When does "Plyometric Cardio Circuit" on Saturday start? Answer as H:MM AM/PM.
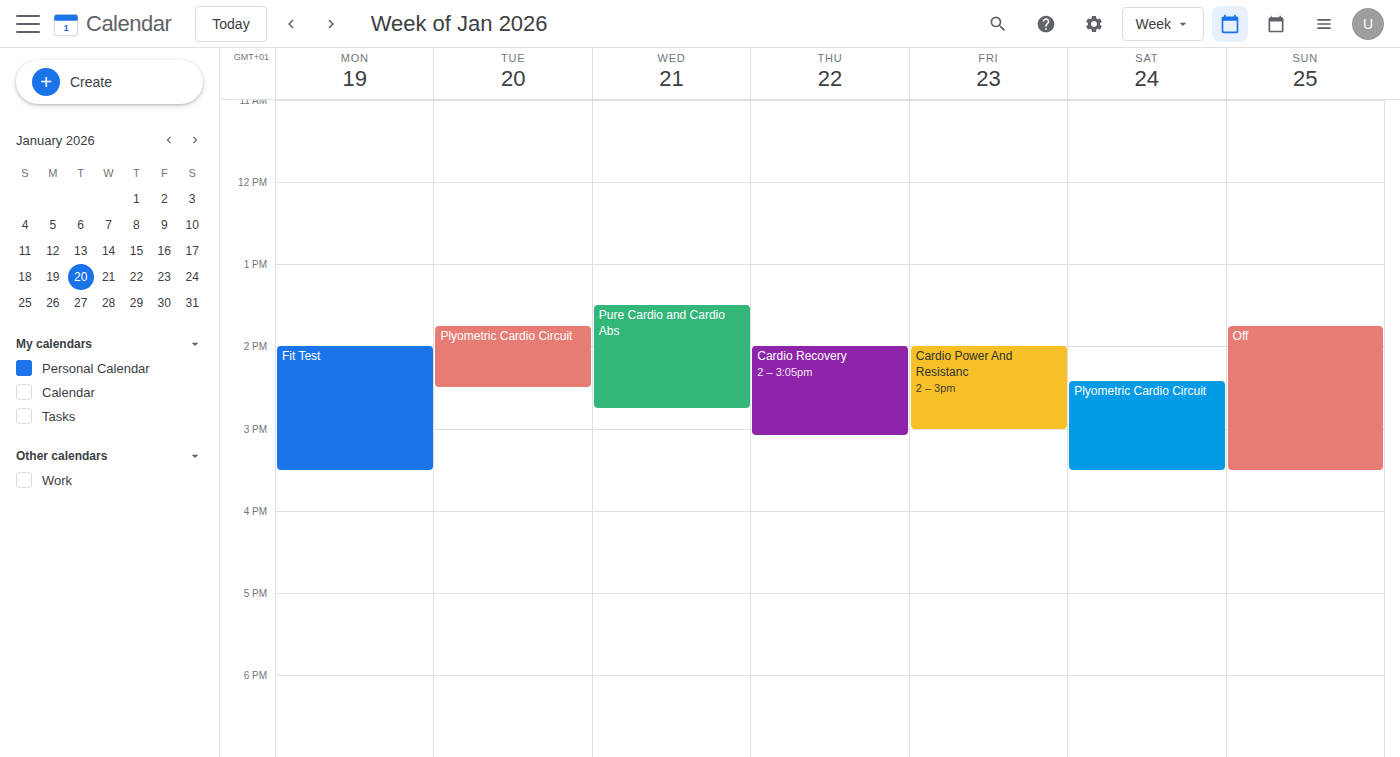
2:25 PM